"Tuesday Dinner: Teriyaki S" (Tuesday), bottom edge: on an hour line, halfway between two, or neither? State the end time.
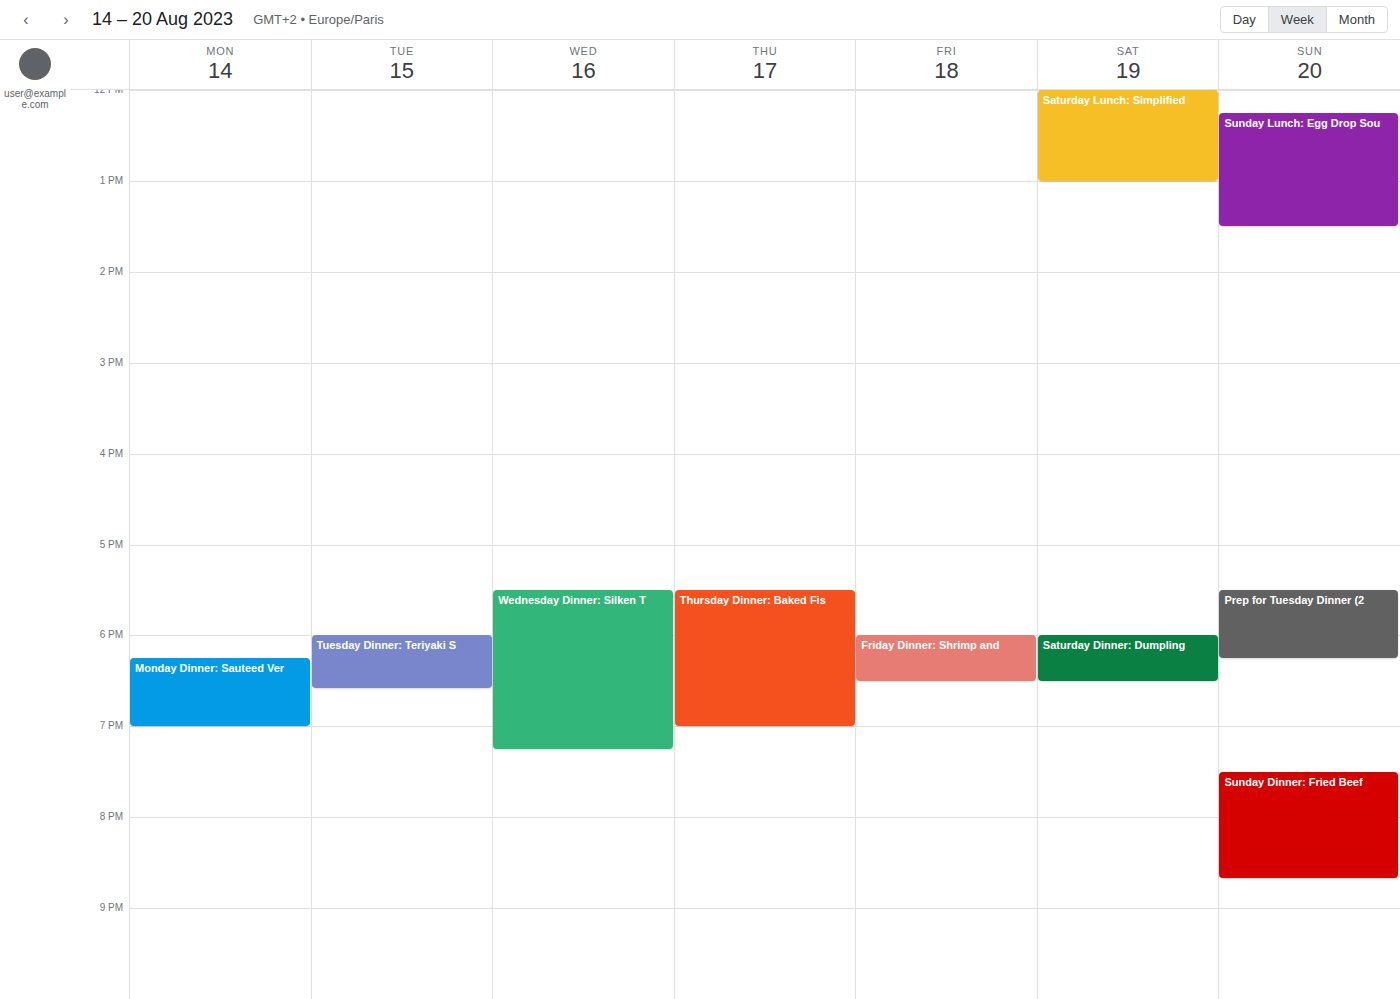
6:35 PM -- neither: 35 minutes below the 6 PM line and 25 minutes above the 7 PM line.